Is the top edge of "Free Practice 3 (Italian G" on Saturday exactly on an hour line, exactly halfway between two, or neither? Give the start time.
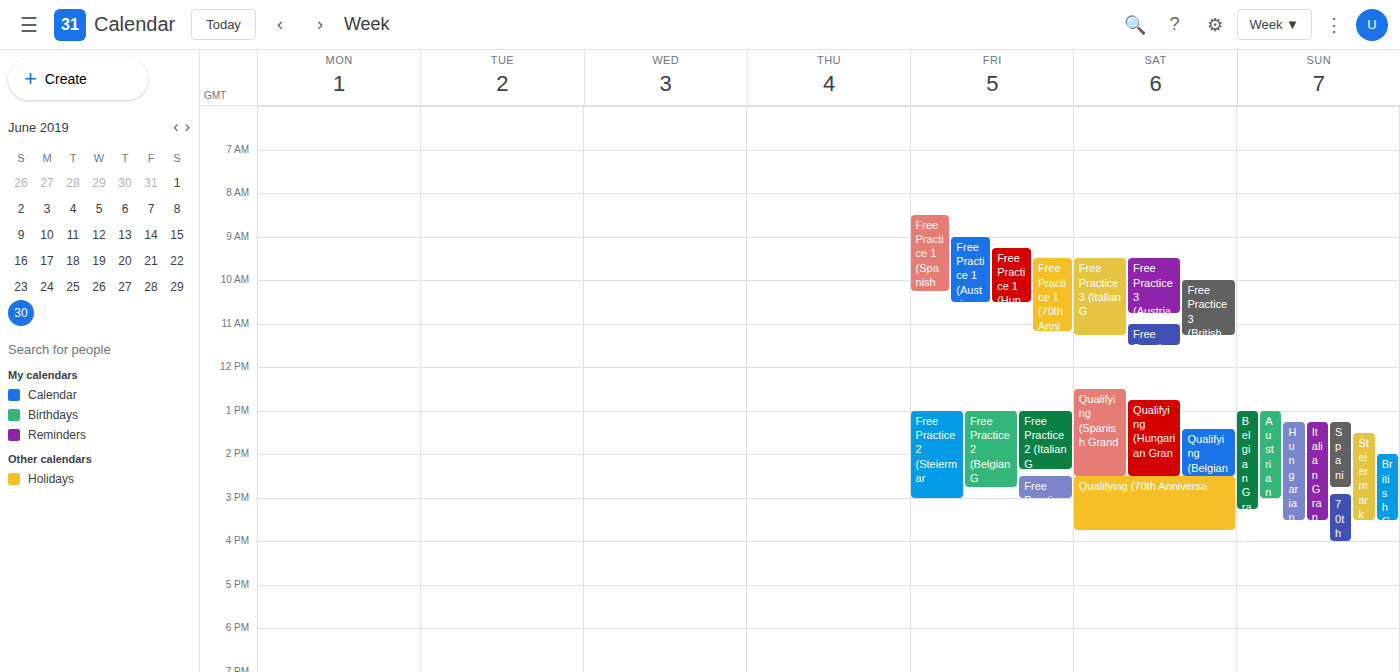
9:30 AM -- halfway between the 9 AM and 10 AM lines.